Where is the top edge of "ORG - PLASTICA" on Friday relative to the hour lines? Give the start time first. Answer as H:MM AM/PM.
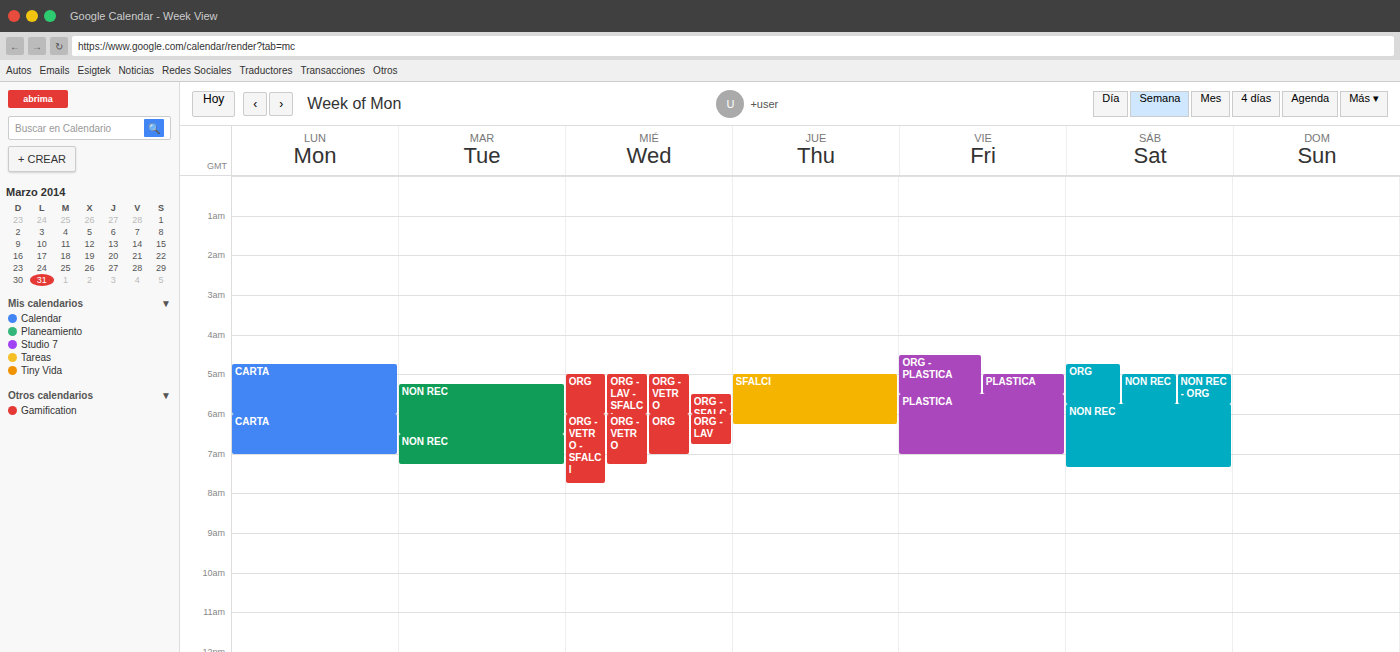
4:30 AM -- halfway between the 4 AM and 5 AM lines.